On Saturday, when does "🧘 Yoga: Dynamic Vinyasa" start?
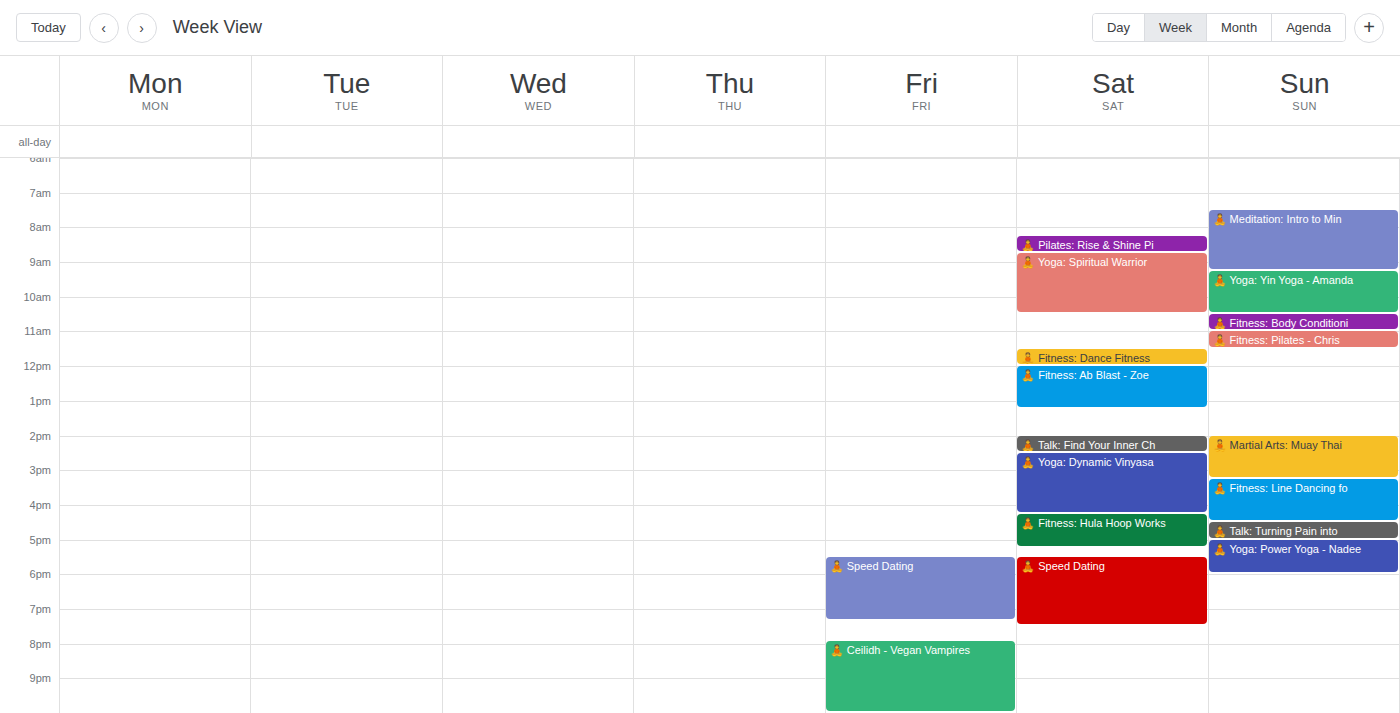
2:30 PM